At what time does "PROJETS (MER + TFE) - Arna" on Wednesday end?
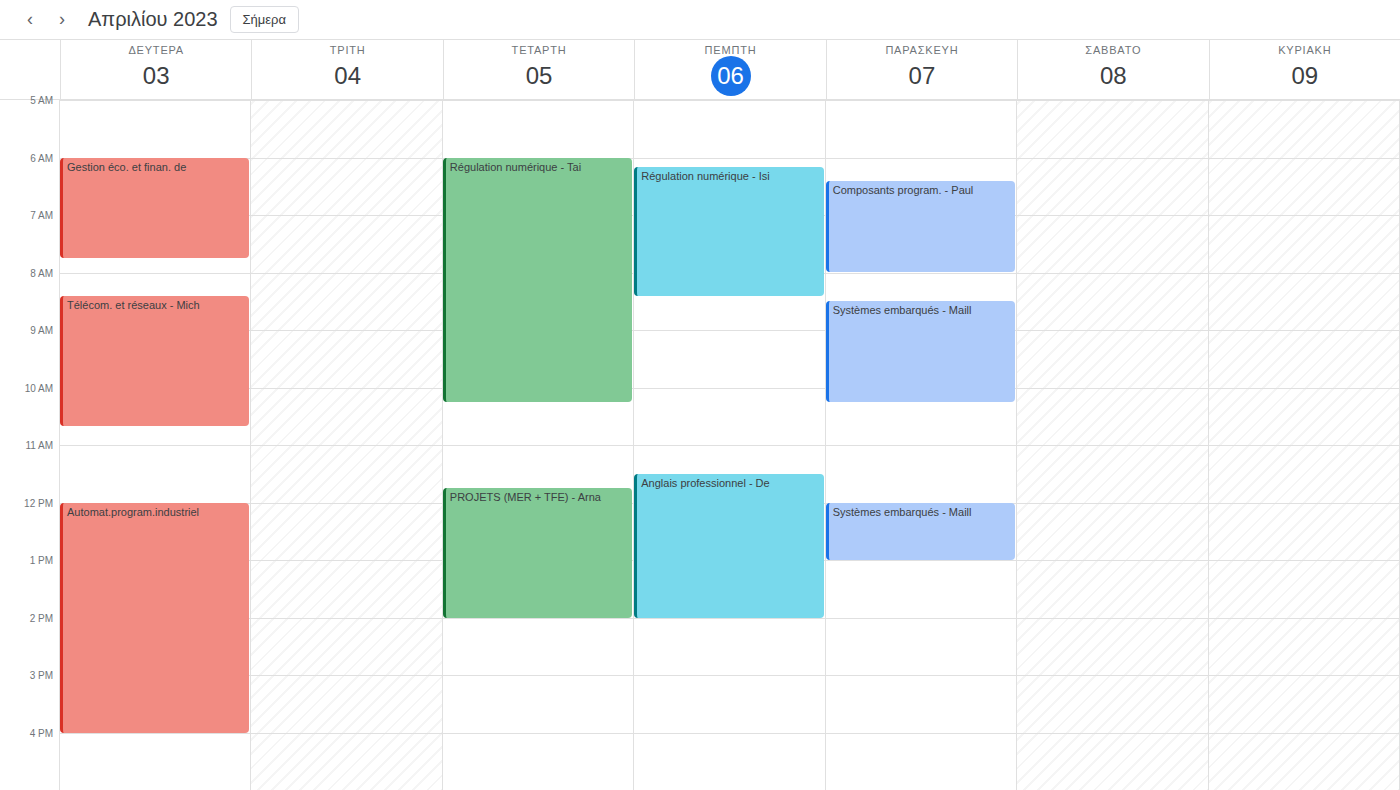
2:00 PM